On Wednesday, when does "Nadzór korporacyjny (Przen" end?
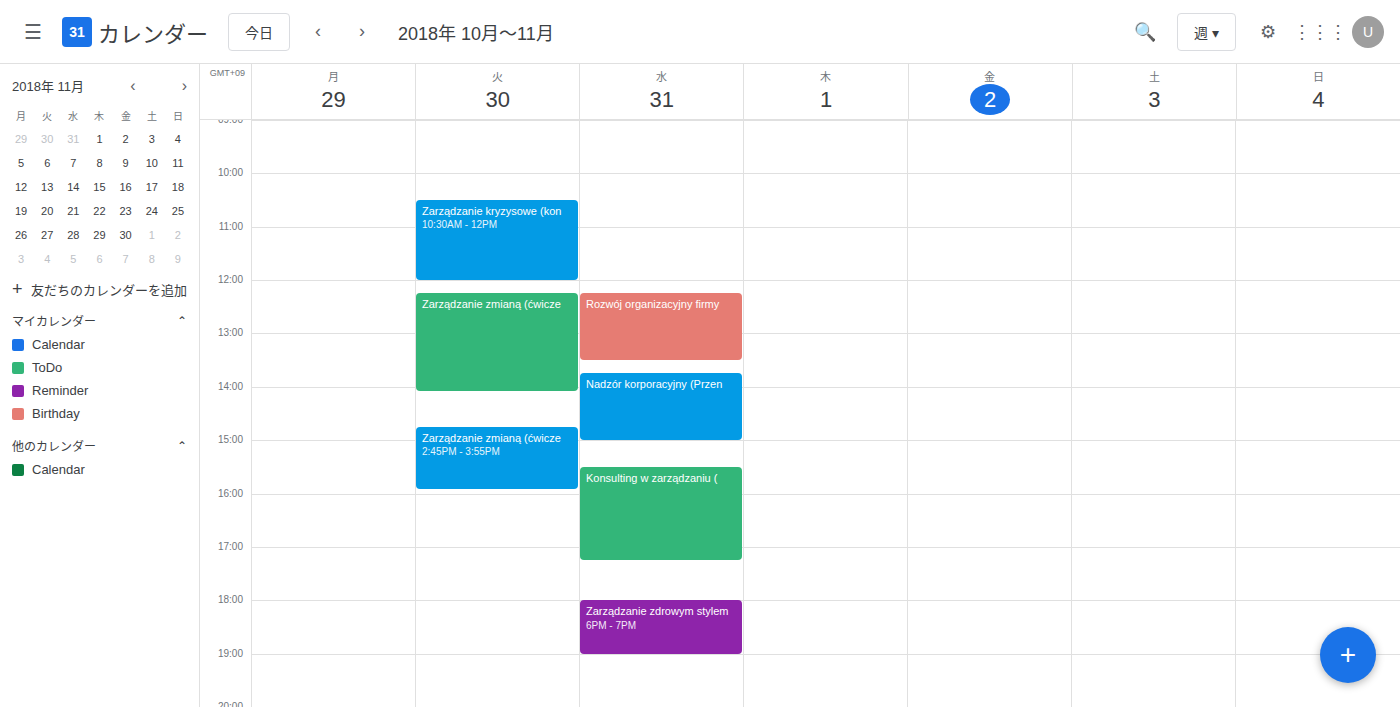
15:00